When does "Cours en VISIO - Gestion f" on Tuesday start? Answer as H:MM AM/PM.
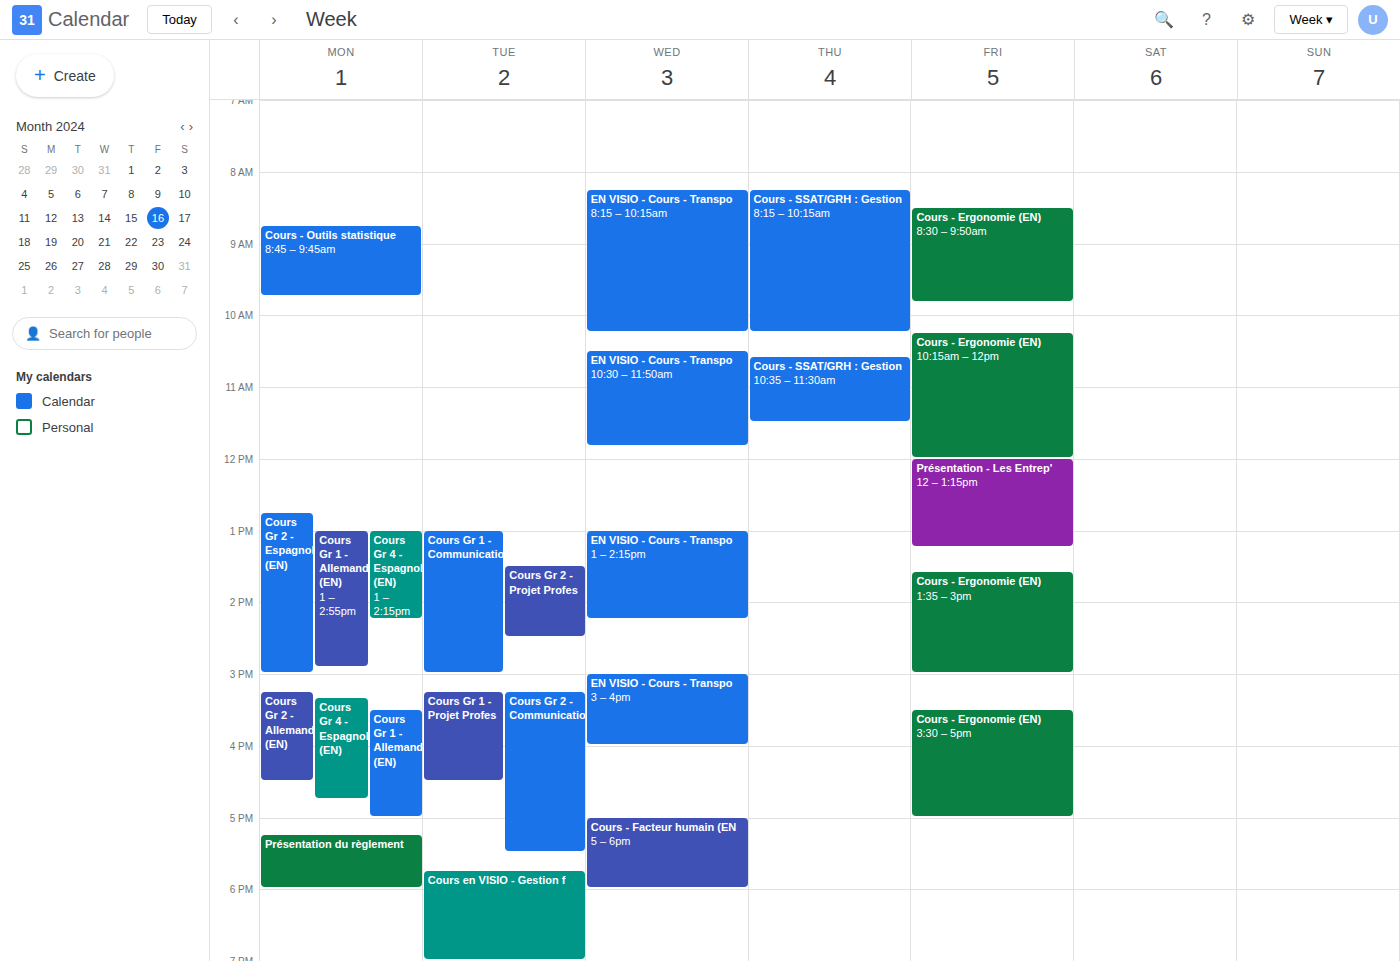
5:45 PM